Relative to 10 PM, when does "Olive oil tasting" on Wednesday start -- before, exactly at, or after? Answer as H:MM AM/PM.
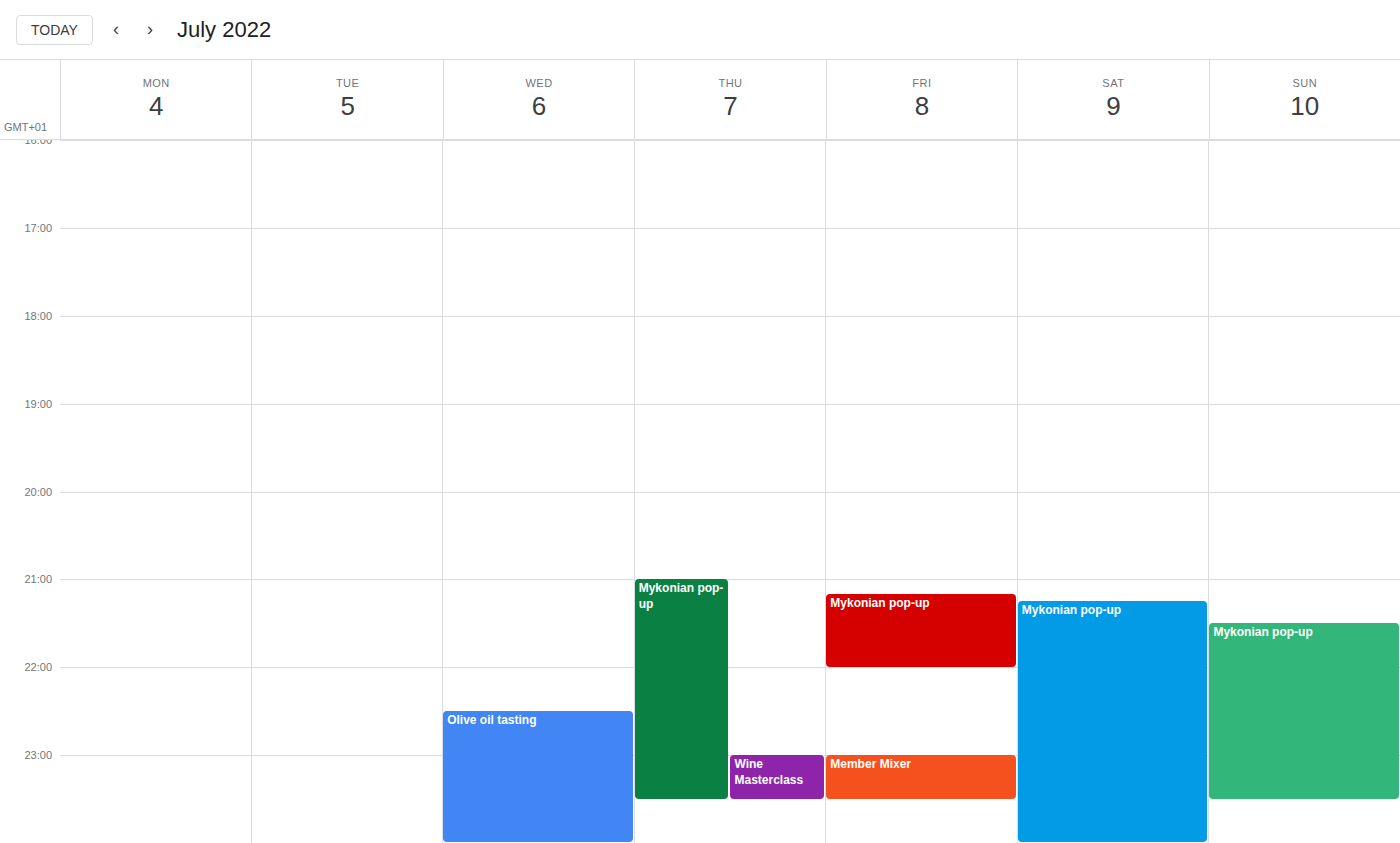
10:30 PM -- after 10 PM, 30 minutes below the 10 PM line.